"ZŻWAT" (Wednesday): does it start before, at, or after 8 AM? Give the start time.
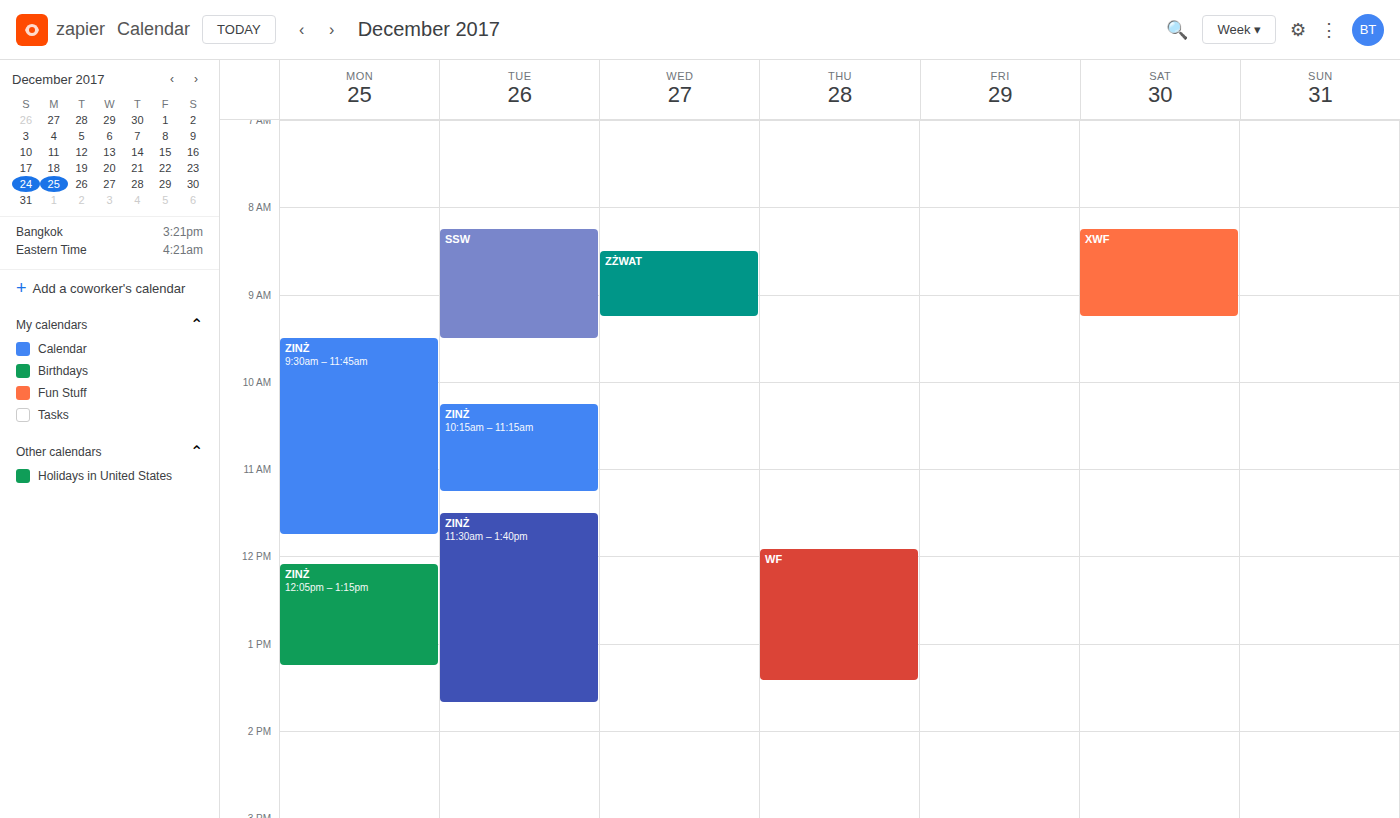
8:30 AM -- after 8 AM, 30 minutes below the 8 AM line.